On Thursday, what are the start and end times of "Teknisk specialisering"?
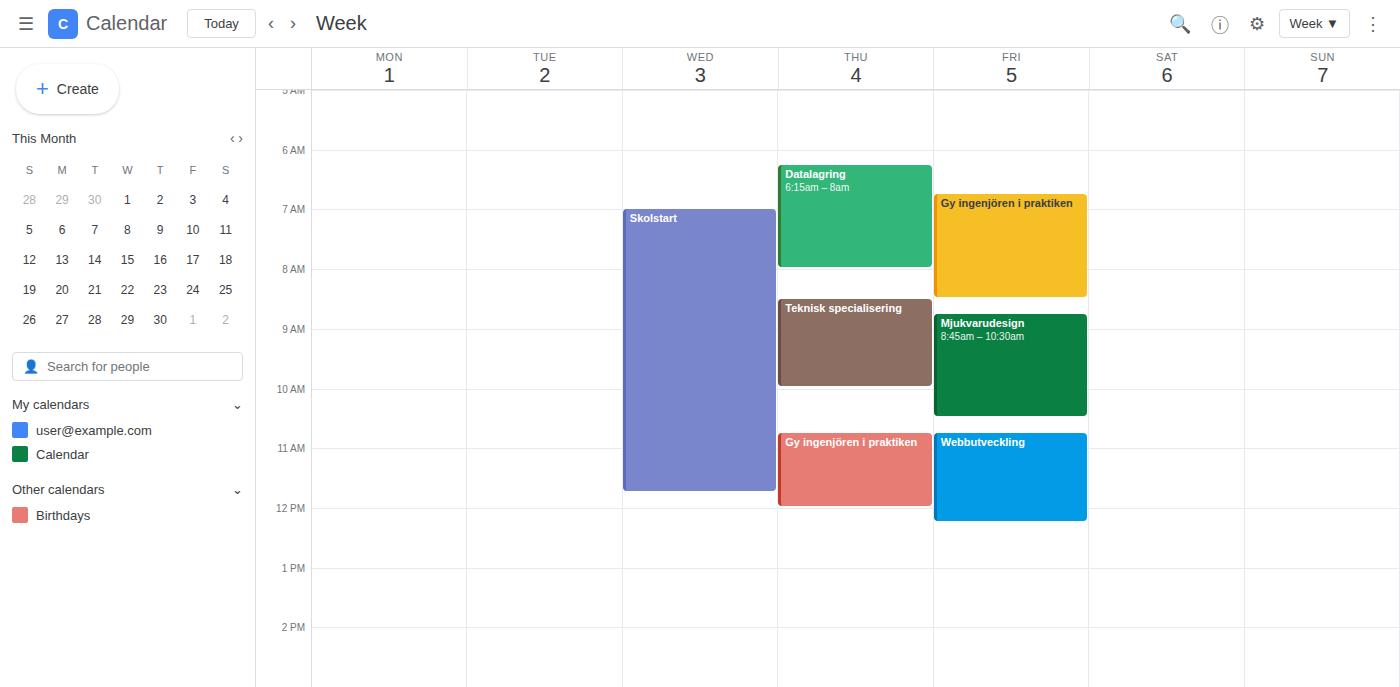
8:30 AM to 10:00 AM